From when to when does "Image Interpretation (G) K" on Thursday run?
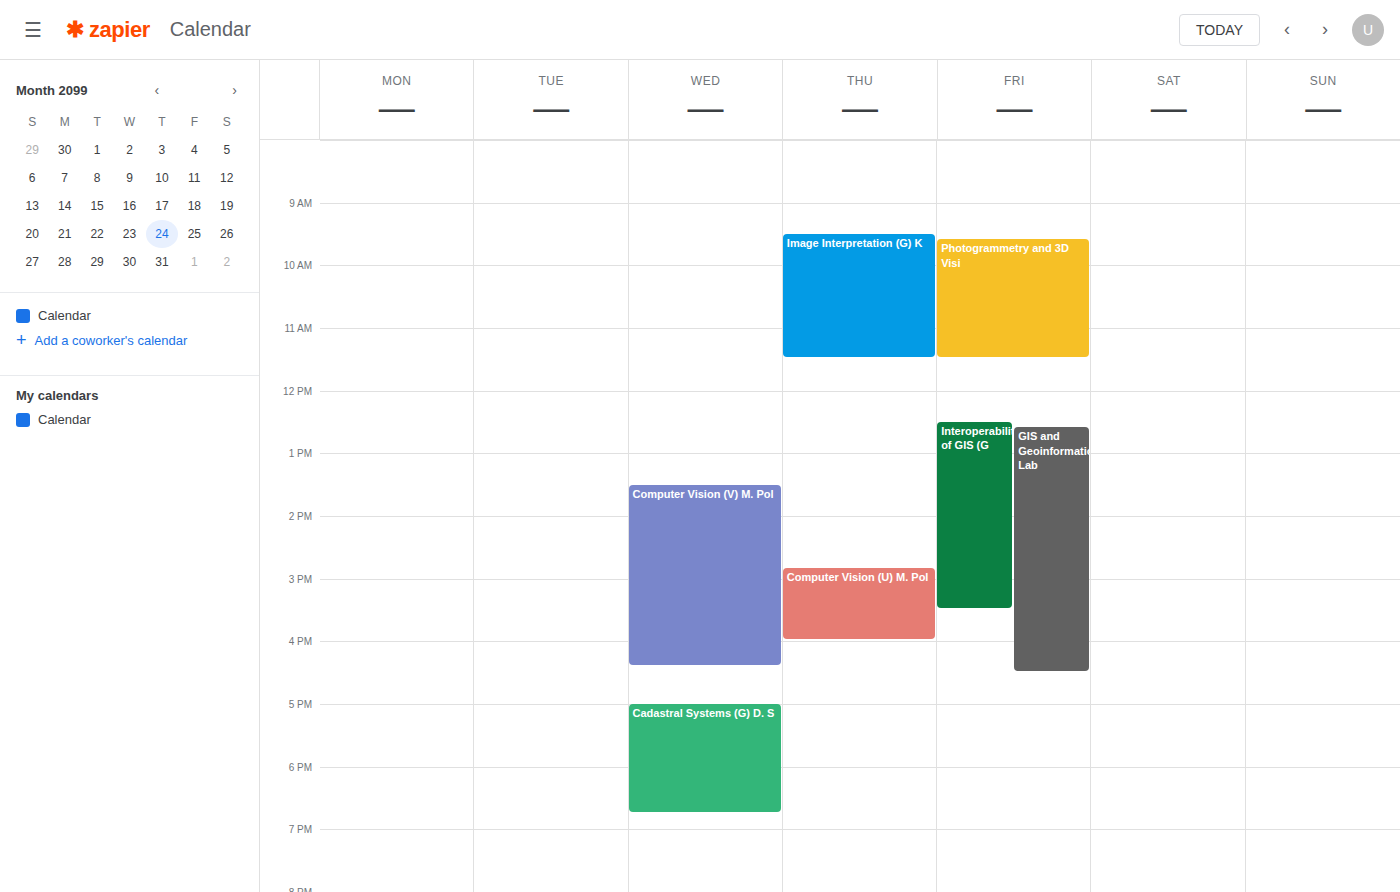
9:30 AM to 11:30 AM